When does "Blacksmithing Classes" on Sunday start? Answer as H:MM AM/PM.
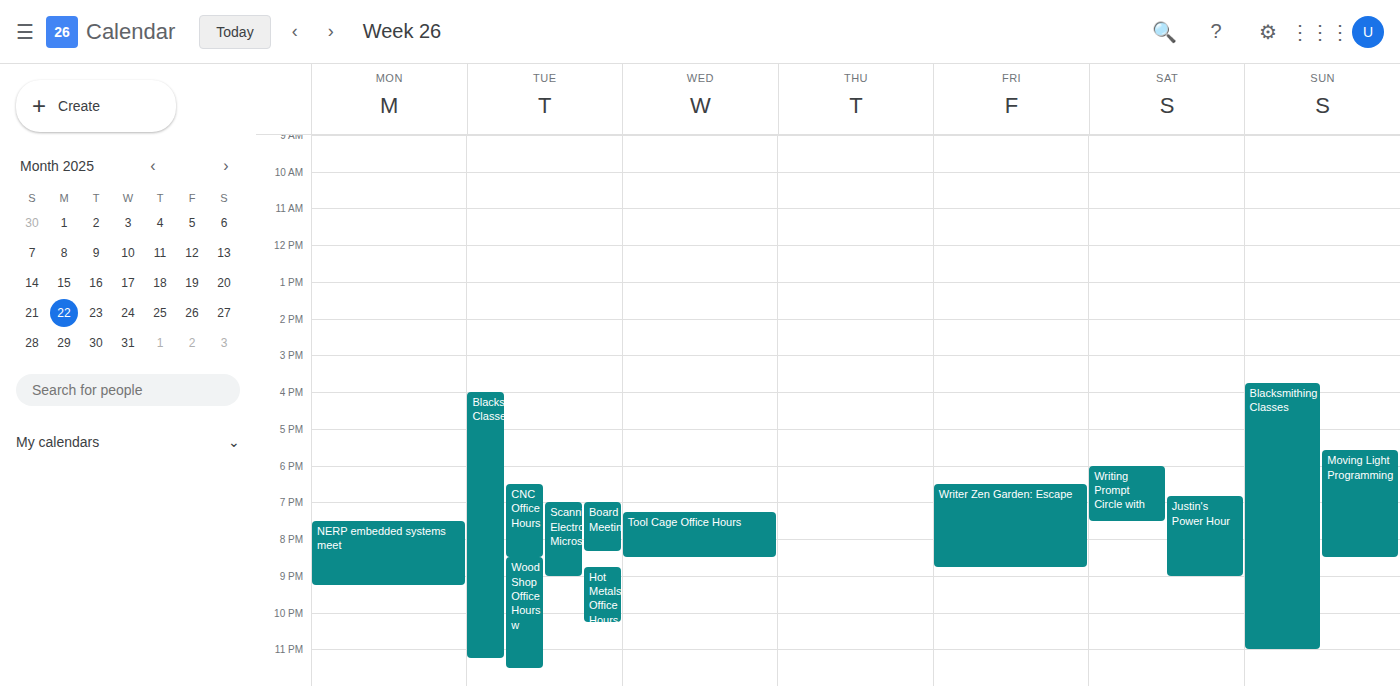
3:45 PM